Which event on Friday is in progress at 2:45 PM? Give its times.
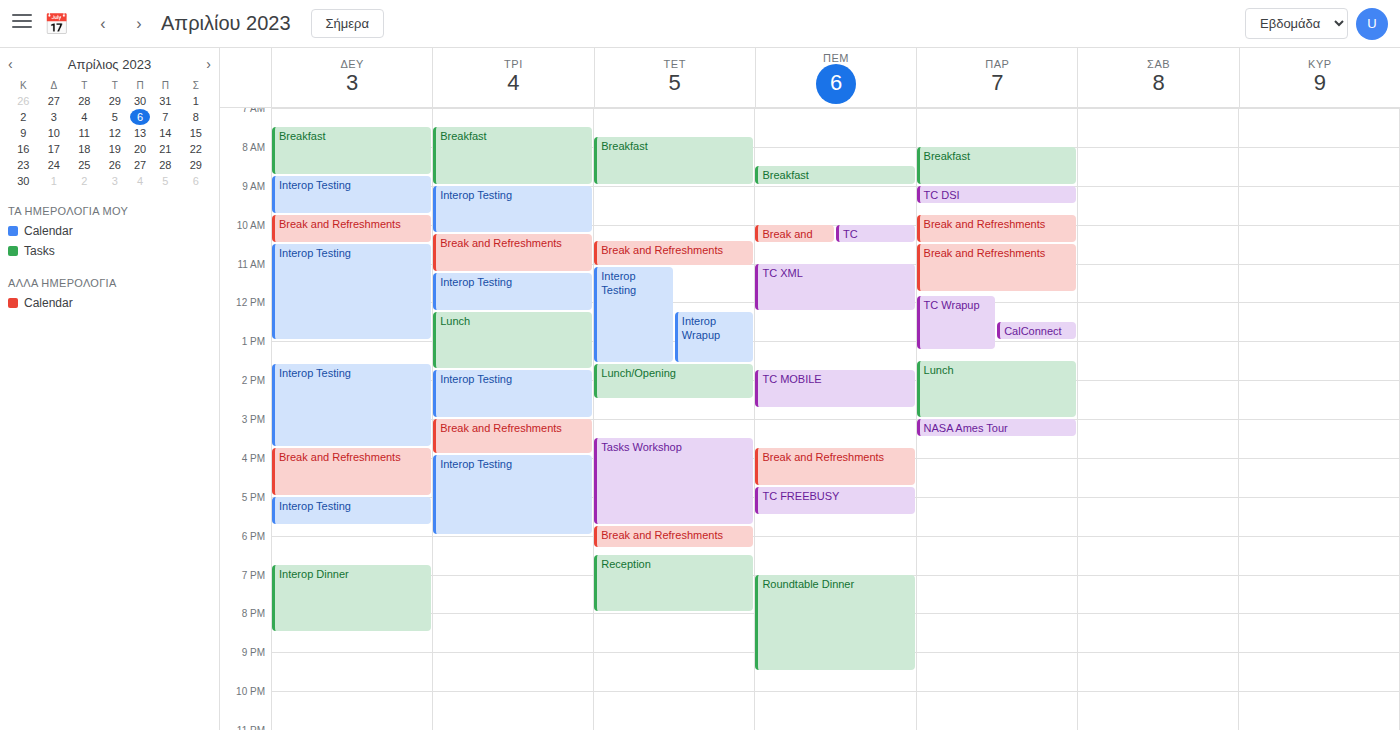
"Lunch", 1:30 PM to 3:00 PM